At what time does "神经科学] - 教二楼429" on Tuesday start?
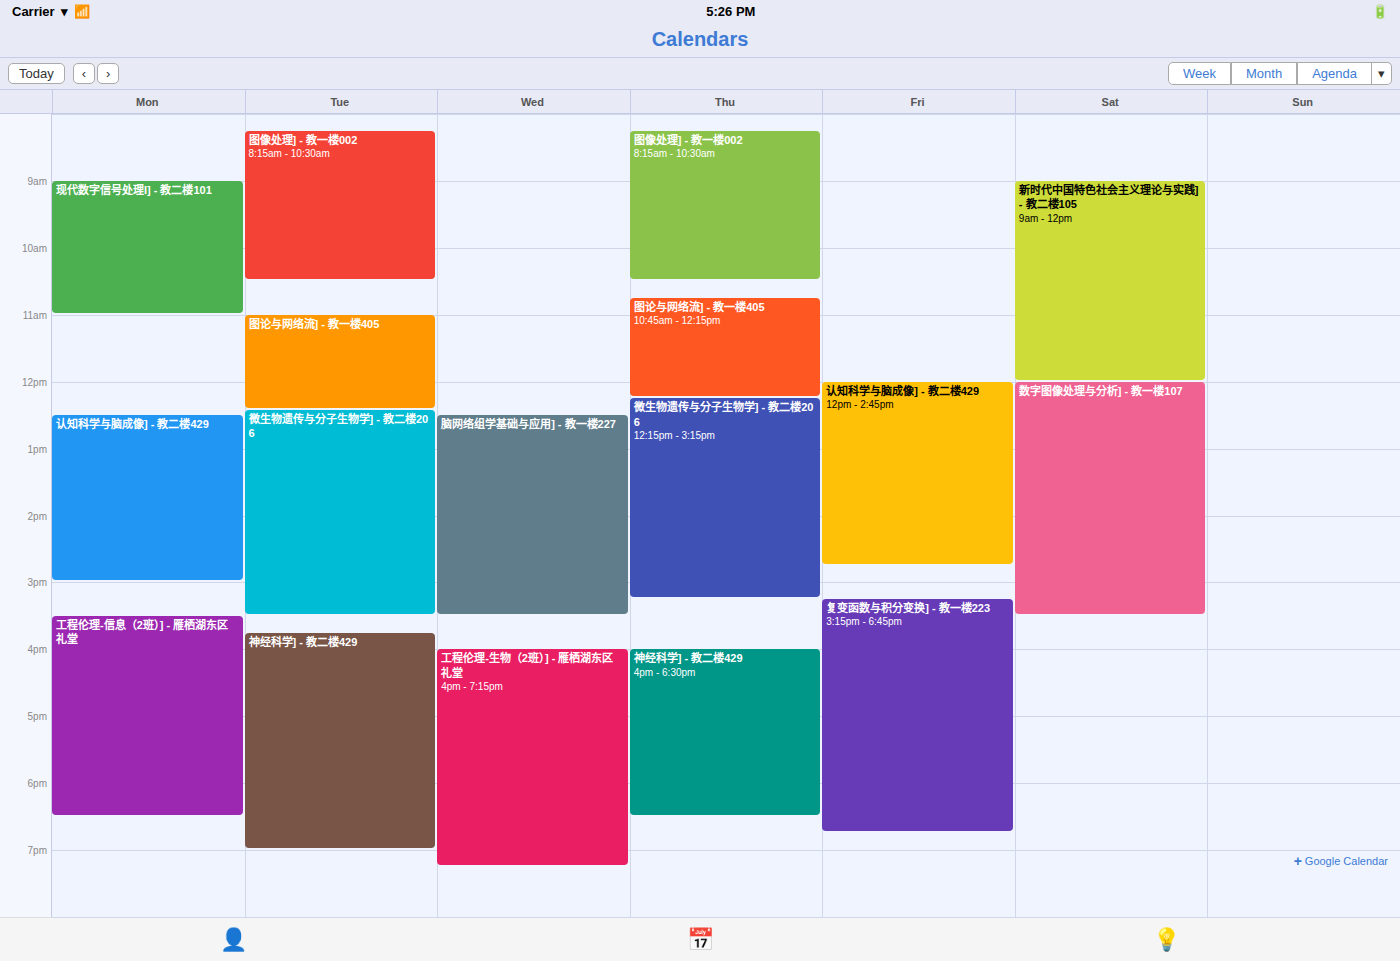
3:45 PM